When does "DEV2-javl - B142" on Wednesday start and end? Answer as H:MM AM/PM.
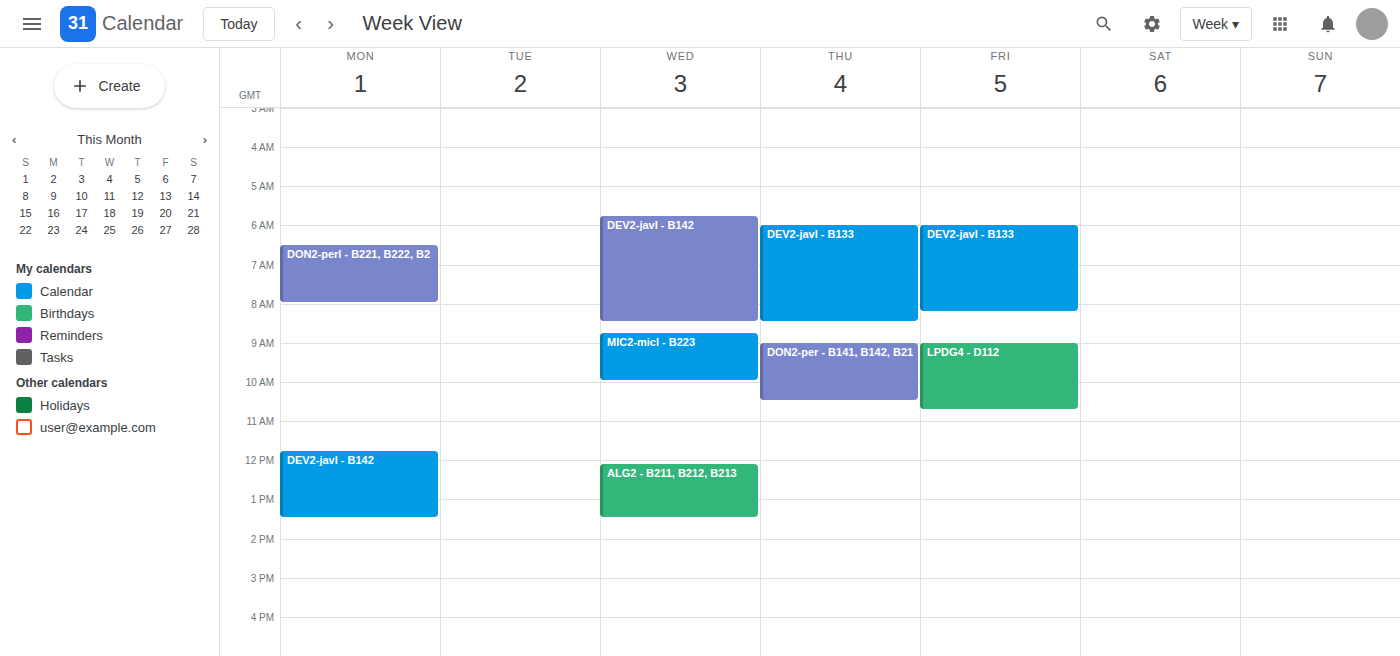
5:45 AM to 8:30 AM